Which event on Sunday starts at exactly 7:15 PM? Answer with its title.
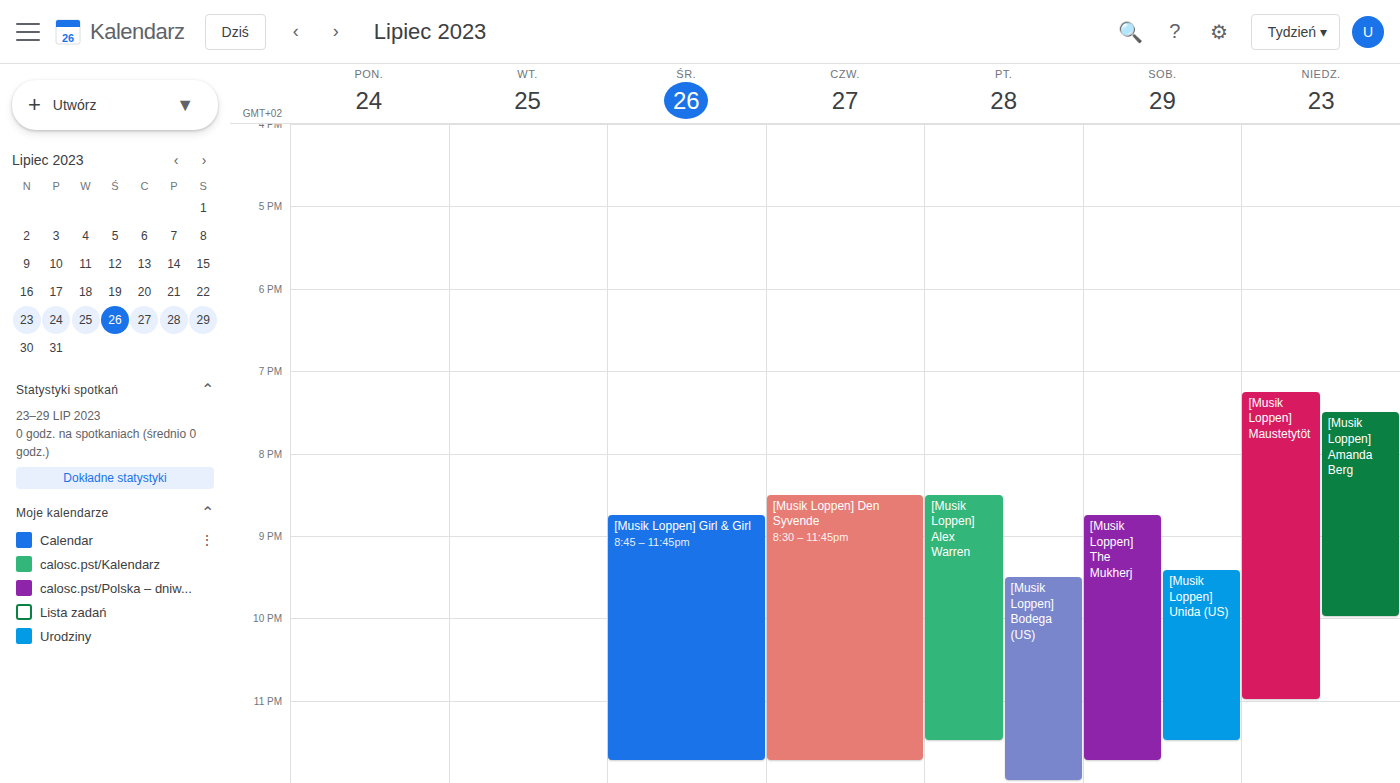
"[Musik Loppen] Maustetytöt"